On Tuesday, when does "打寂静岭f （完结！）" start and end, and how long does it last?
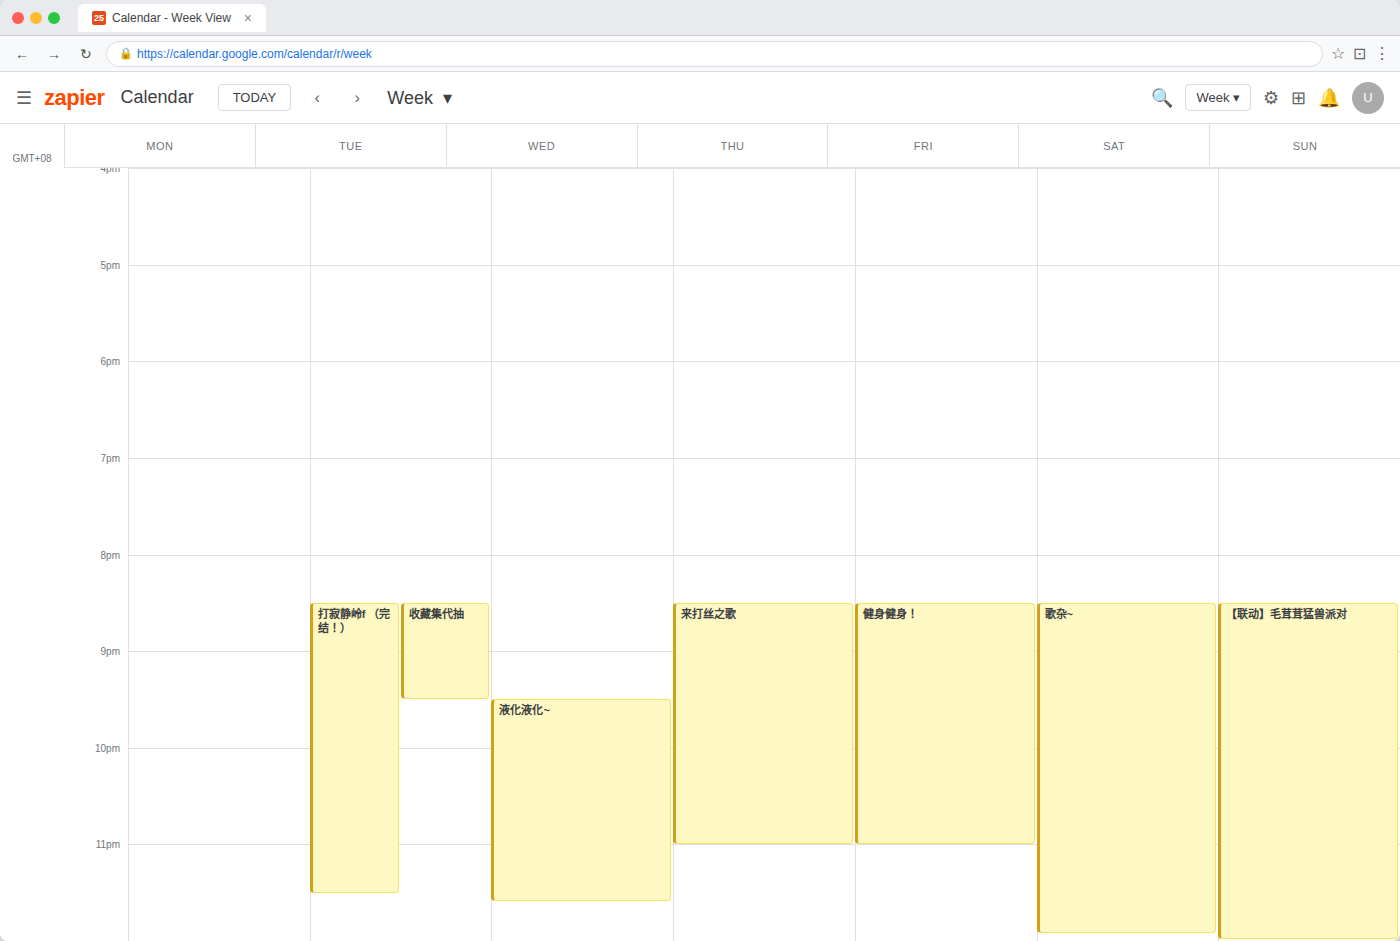
8:30 PM to 11:30 PM, 3 hours